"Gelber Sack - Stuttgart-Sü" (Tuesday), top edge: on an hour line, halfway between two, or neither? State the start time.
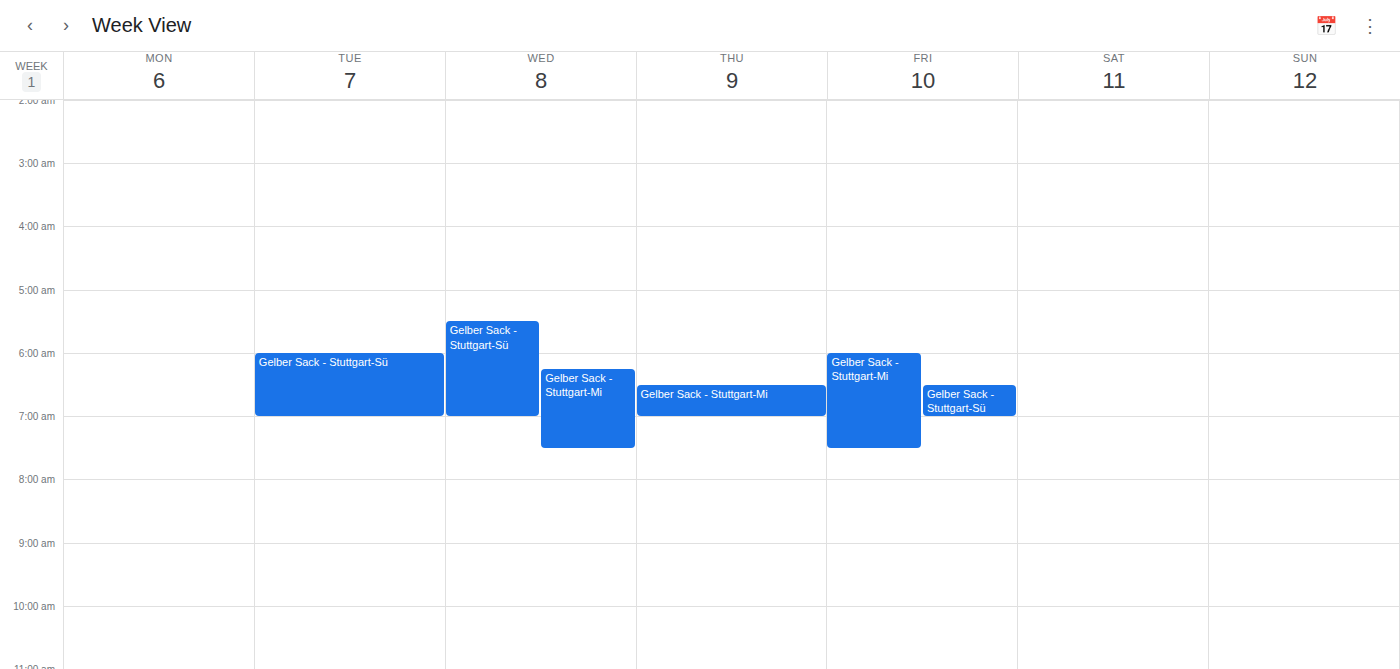
6:00 AM -- exactly on the 6 AM line.